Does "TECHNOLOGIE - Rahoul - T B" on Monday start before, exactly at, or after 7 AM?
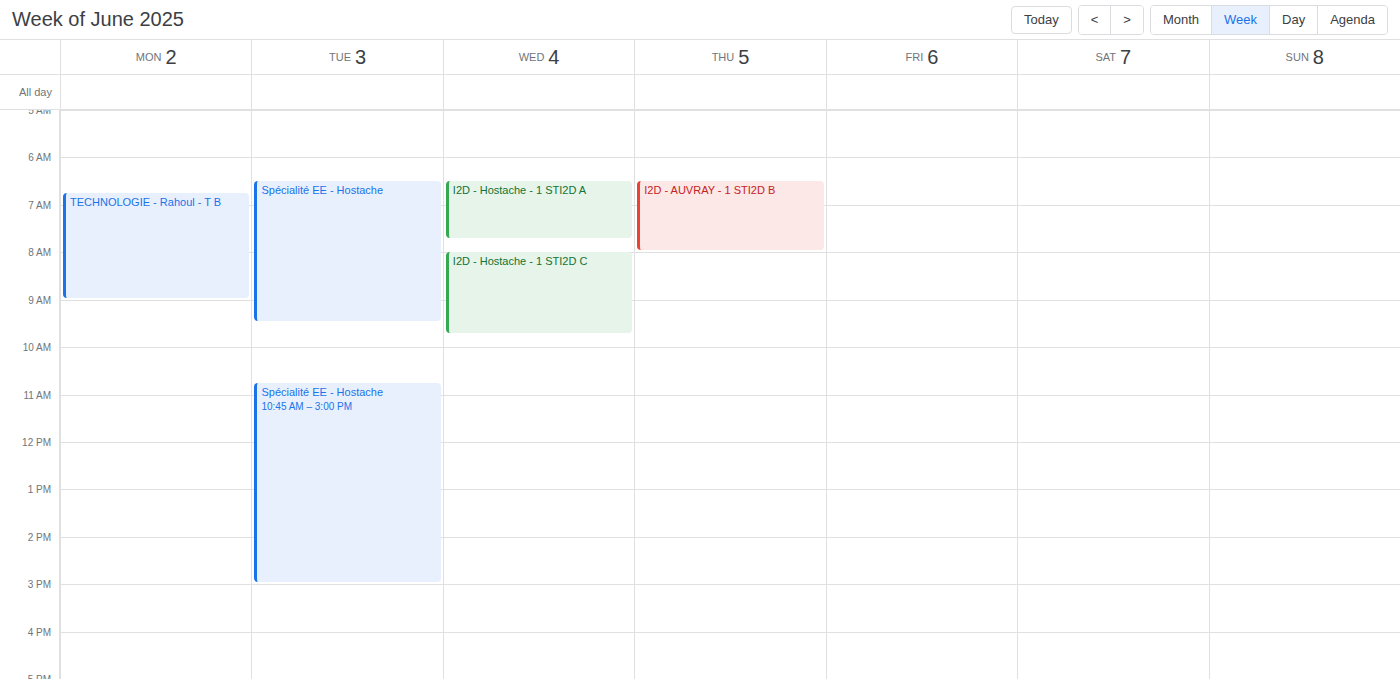
6:45 AM -- before 7 AM, 15 minutes above the 7 AM line.